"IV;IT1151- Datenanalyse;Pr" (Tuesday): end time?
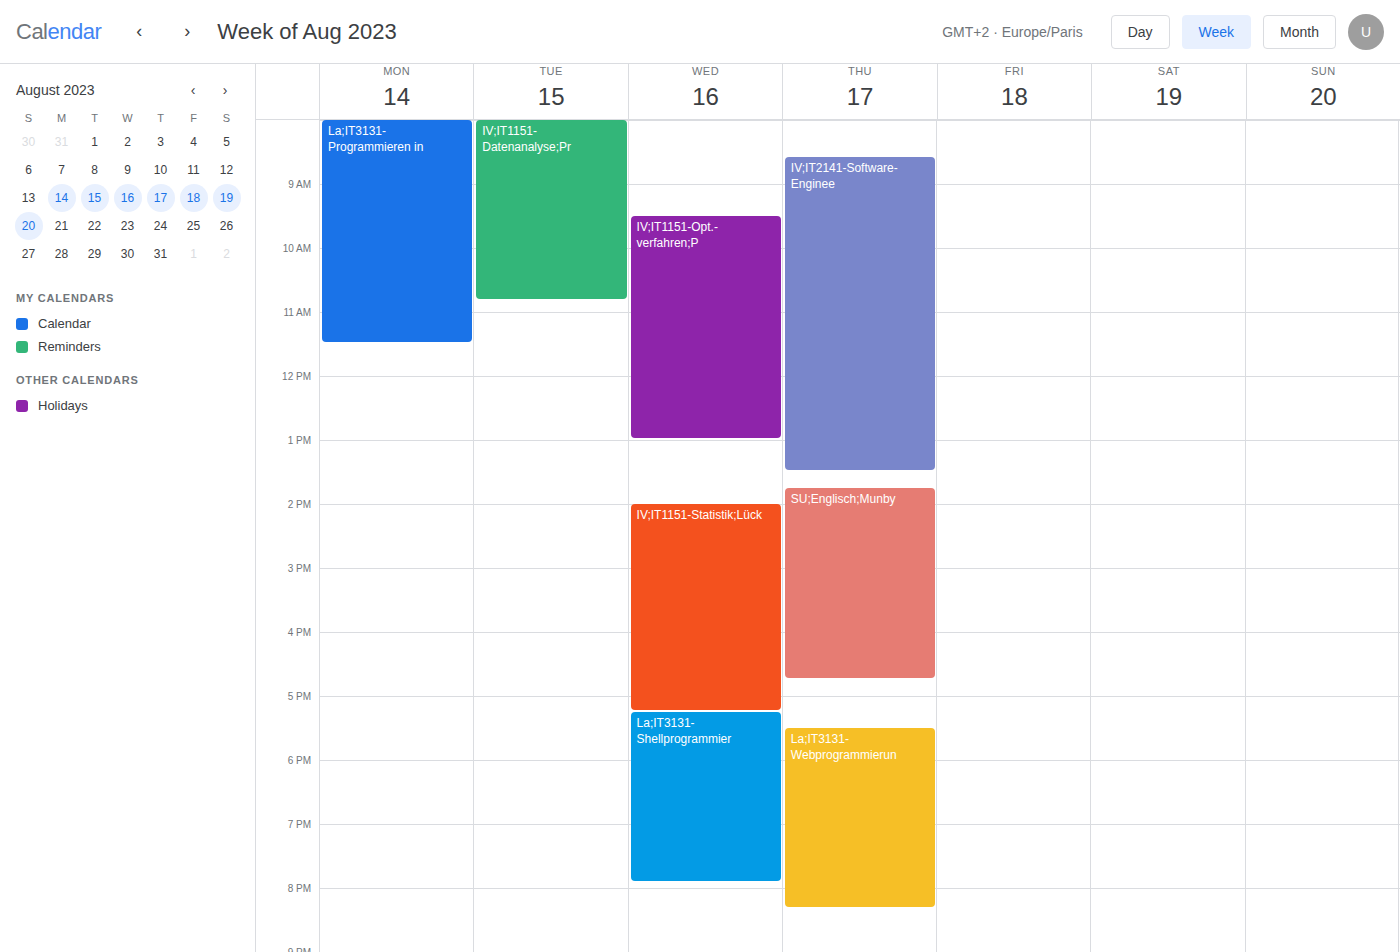
10:50 AM